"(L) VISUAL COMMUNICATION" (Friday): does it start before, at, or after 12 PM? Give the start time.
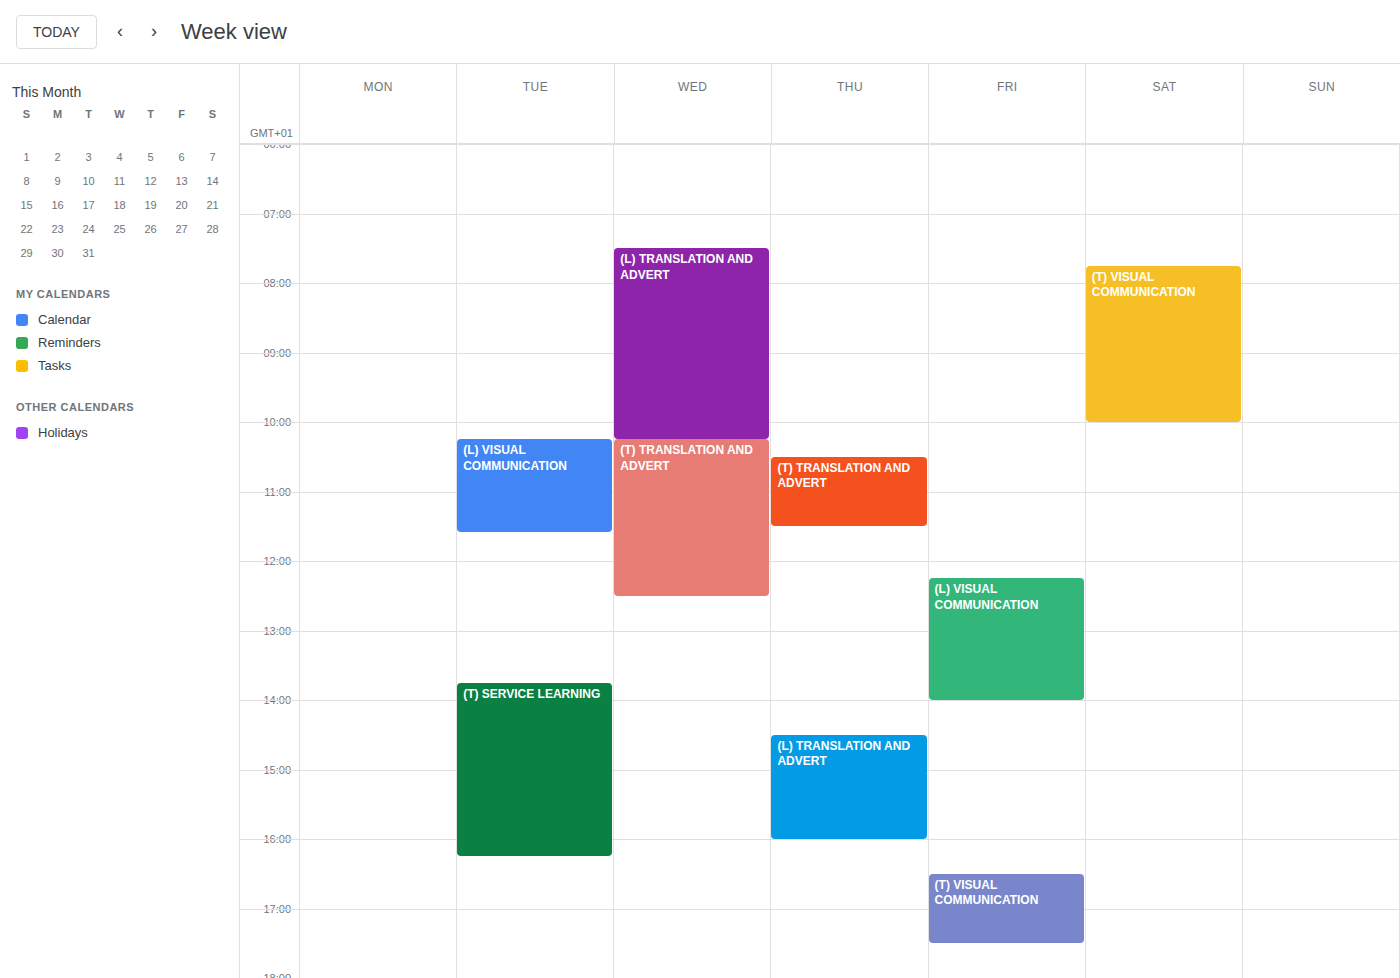
12:15 PM -- after 12 PM, 15 minutes below the 12 PM line.